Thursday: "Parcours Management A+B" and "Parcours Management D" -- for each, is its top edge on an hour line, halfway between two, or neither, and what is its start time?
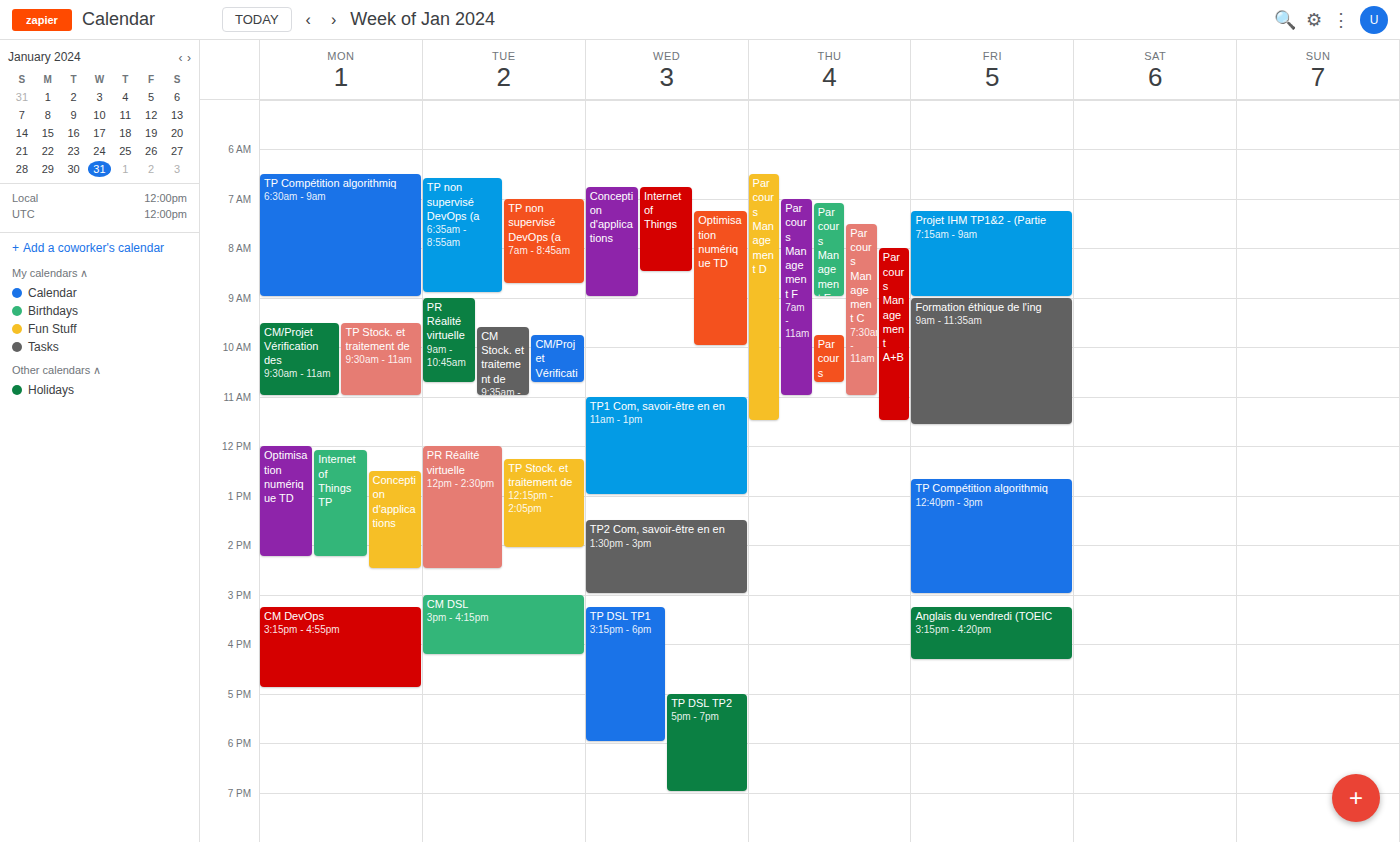
"Parcours Management A+B": 8:00 AM, exactly on the 8 AM line. "Parcours Management D": 6:30 AM, halfway between the 6 AM and 7 AM lines.